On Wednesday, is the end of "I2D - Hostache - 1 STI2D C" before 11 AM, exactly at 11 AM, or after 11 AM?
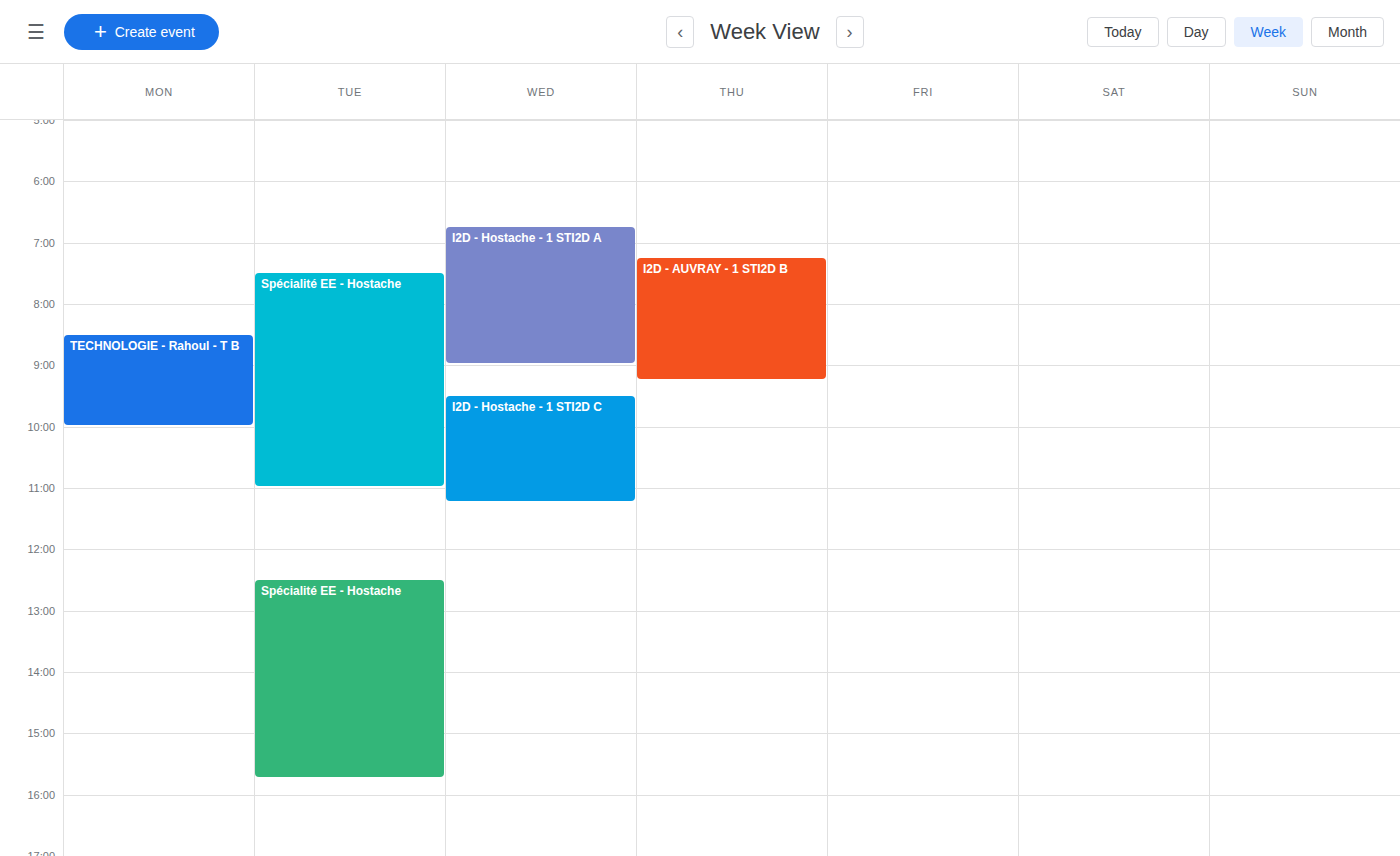
11:15 AM -- after 11 AM, 15 minutes below the 11 AM line.